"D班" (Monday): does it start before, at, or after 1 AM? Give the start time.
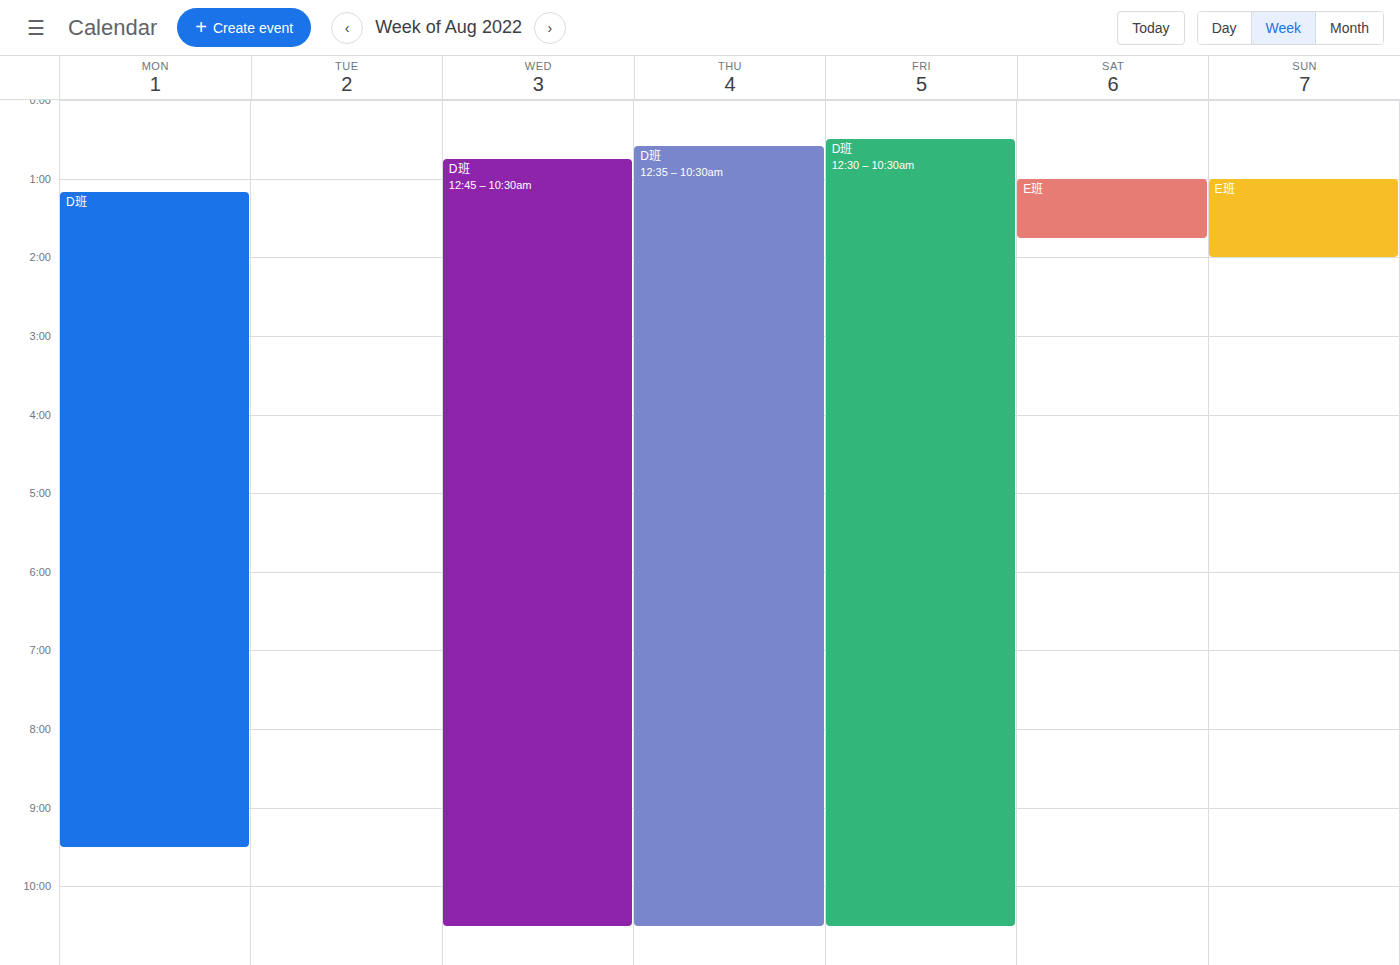
1:10 AM -- after 1 AM, 10 minutes below the 1 AM line.